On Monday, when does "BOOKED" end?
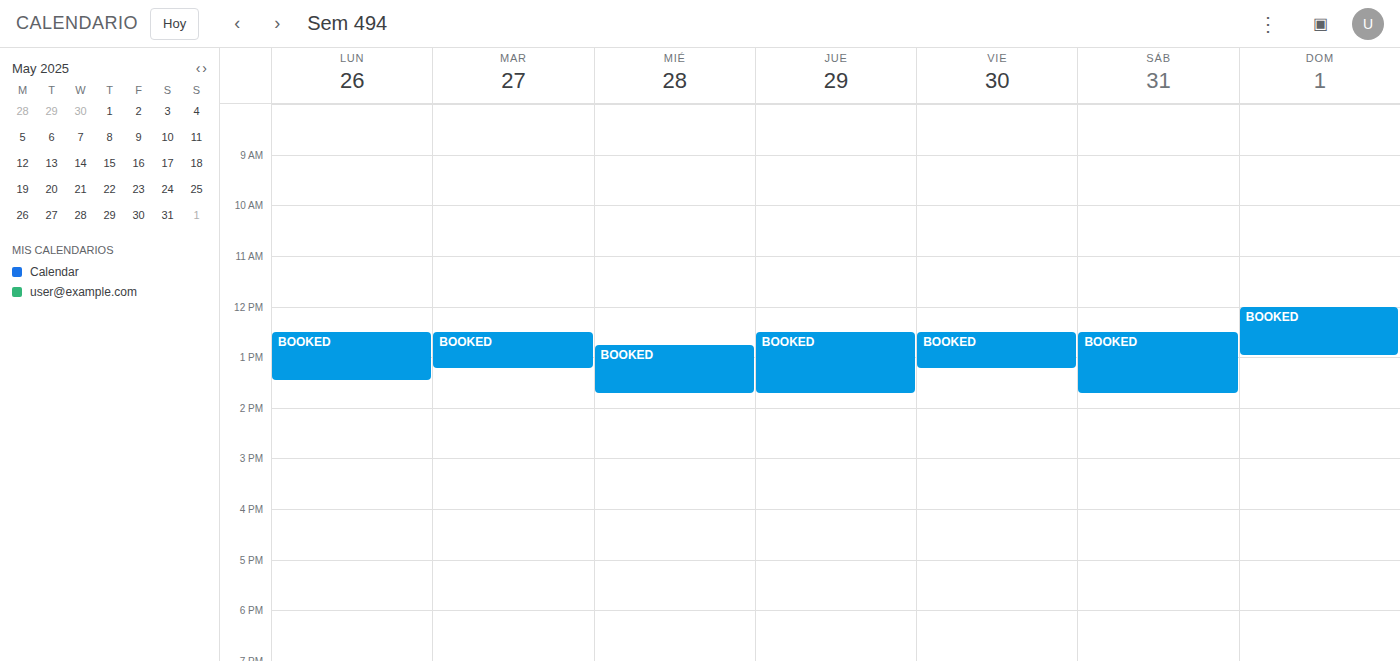
1:30 PM